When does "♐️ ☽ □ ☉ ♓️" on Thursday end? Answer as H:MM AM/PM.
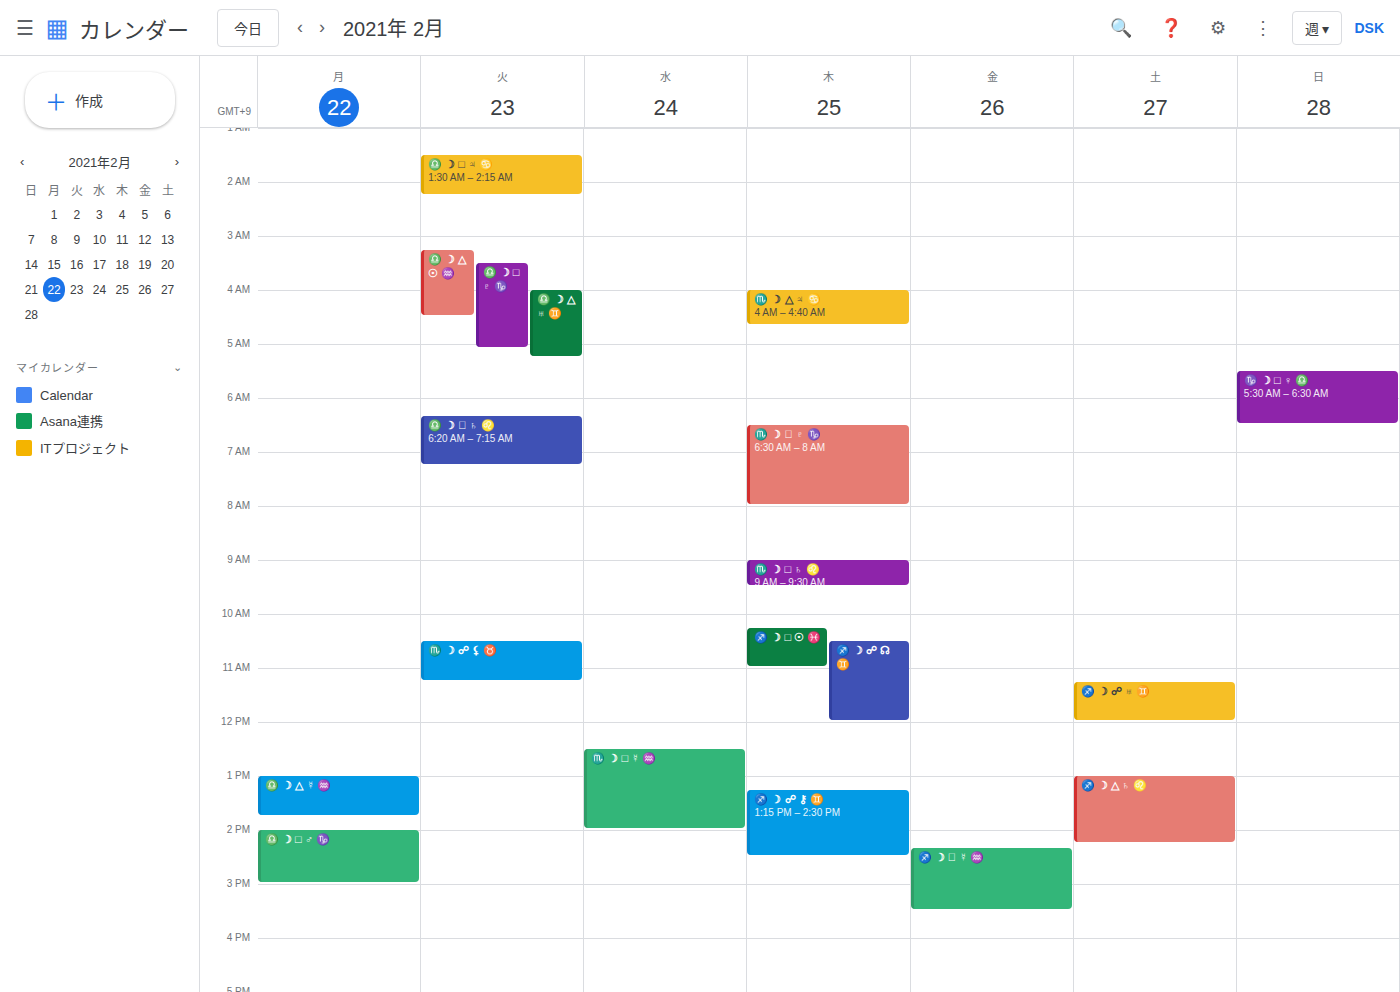
11:00 AM